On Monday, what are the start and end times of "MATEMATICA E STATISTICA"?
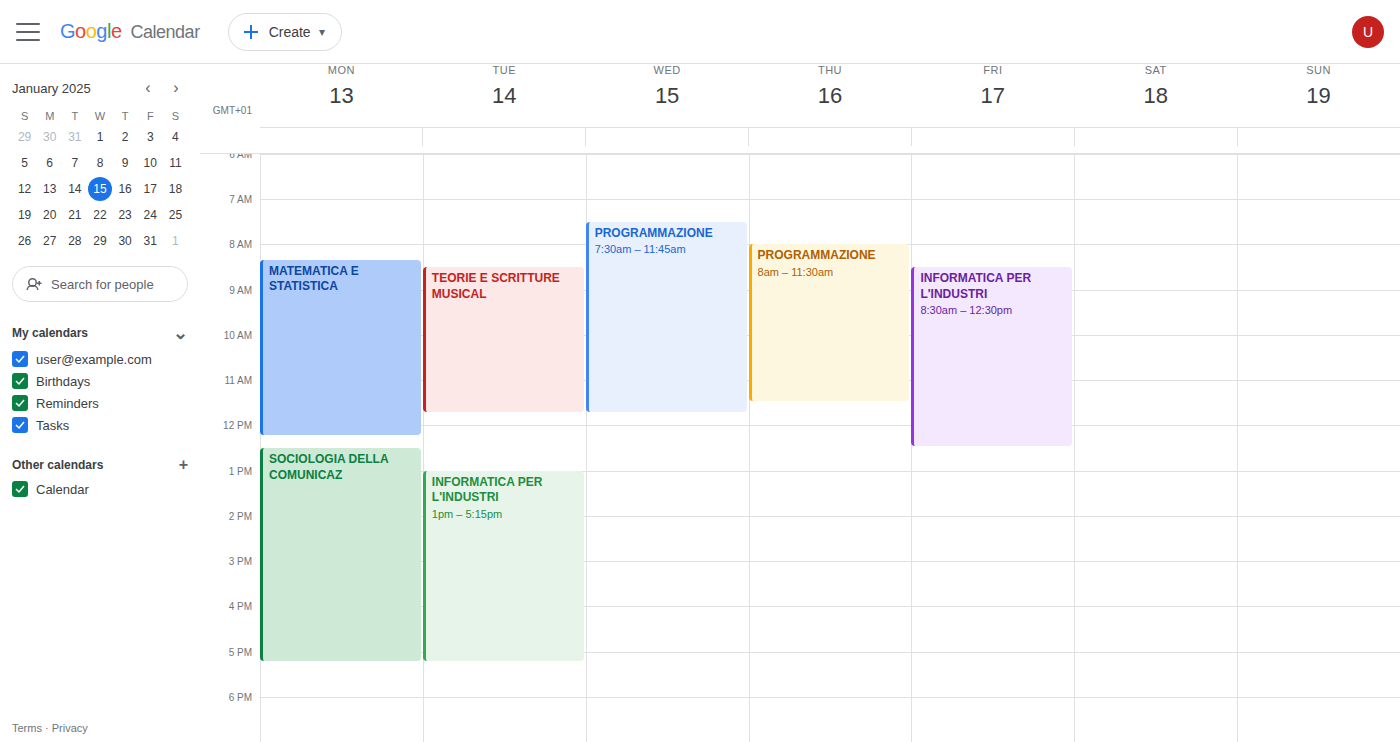
8:20 AM to 12:15 PM